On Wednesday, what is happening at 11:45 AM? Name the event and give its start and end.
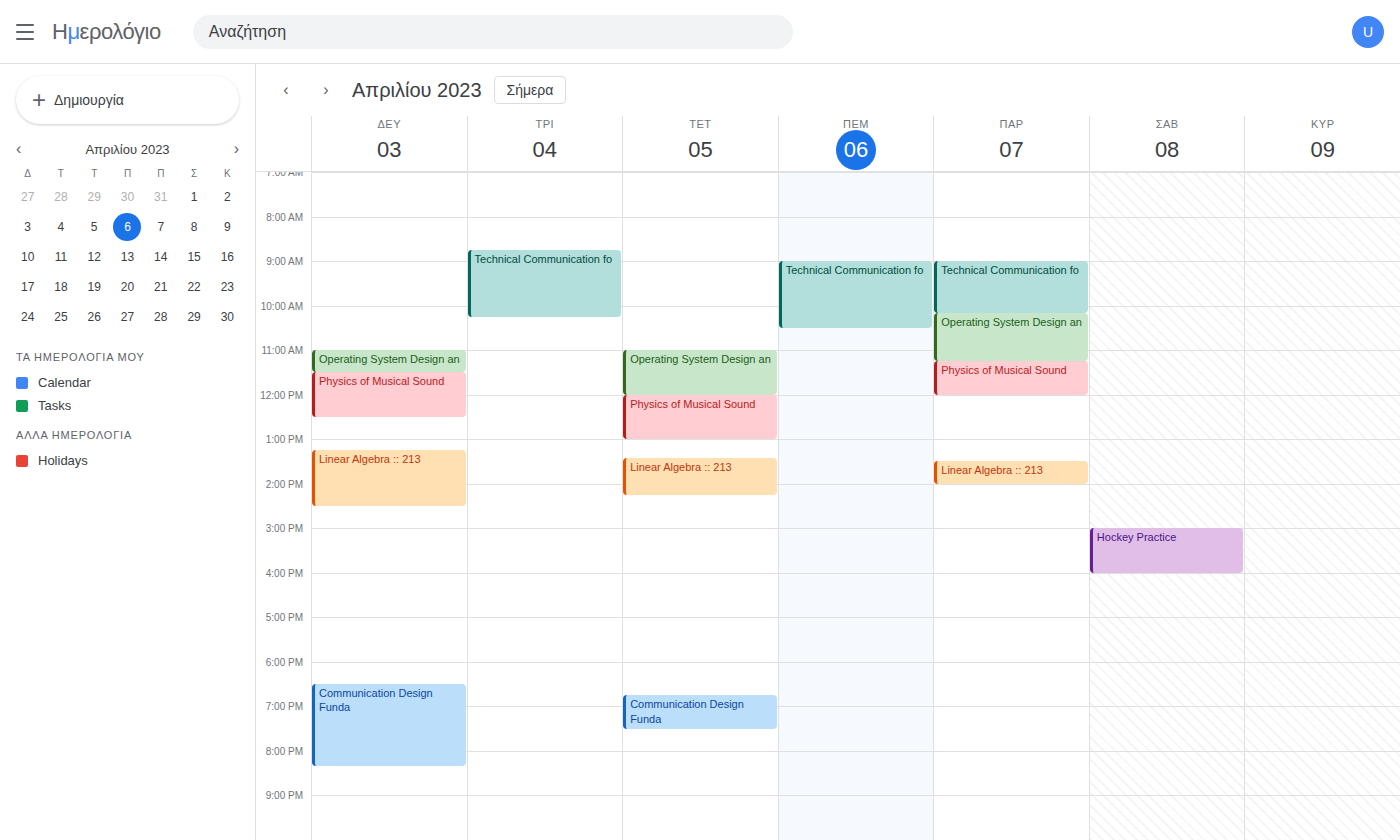
"Operating System Design an", 11:00 AM to 12:00 PM